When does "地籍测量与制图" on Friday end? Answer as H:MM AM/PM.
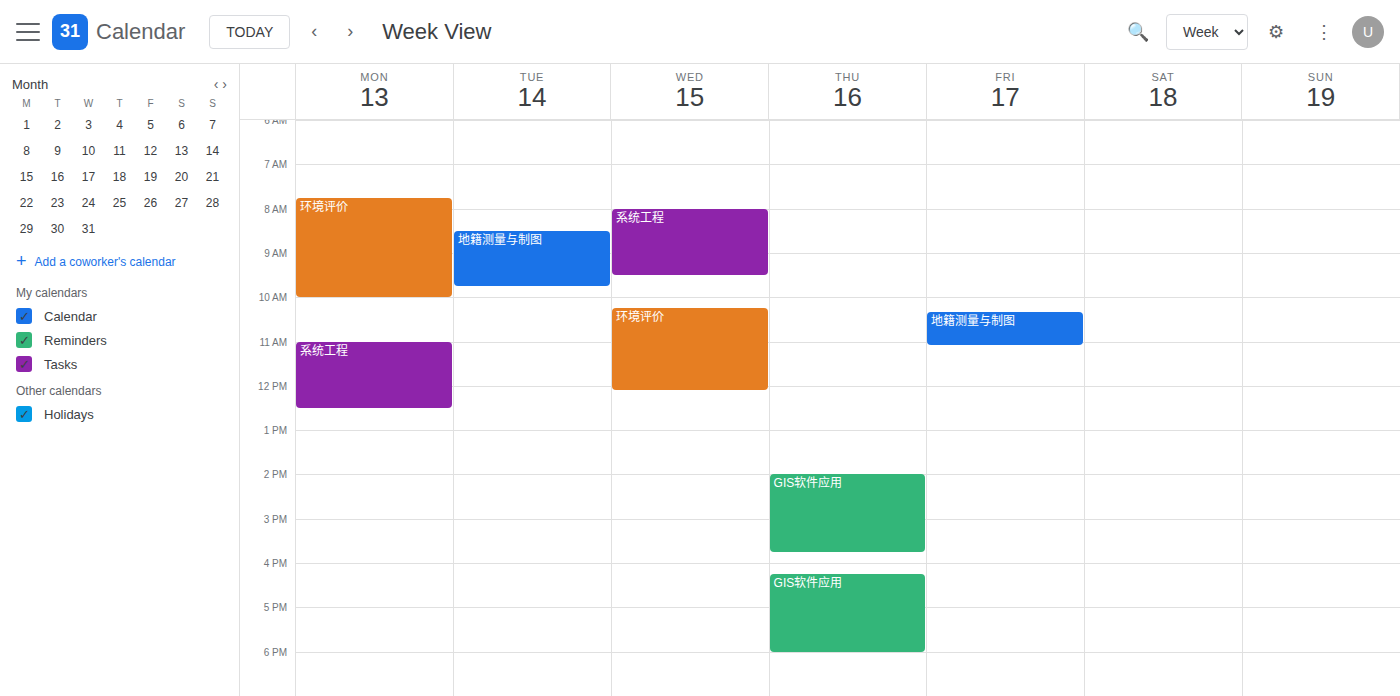
11:05 AM